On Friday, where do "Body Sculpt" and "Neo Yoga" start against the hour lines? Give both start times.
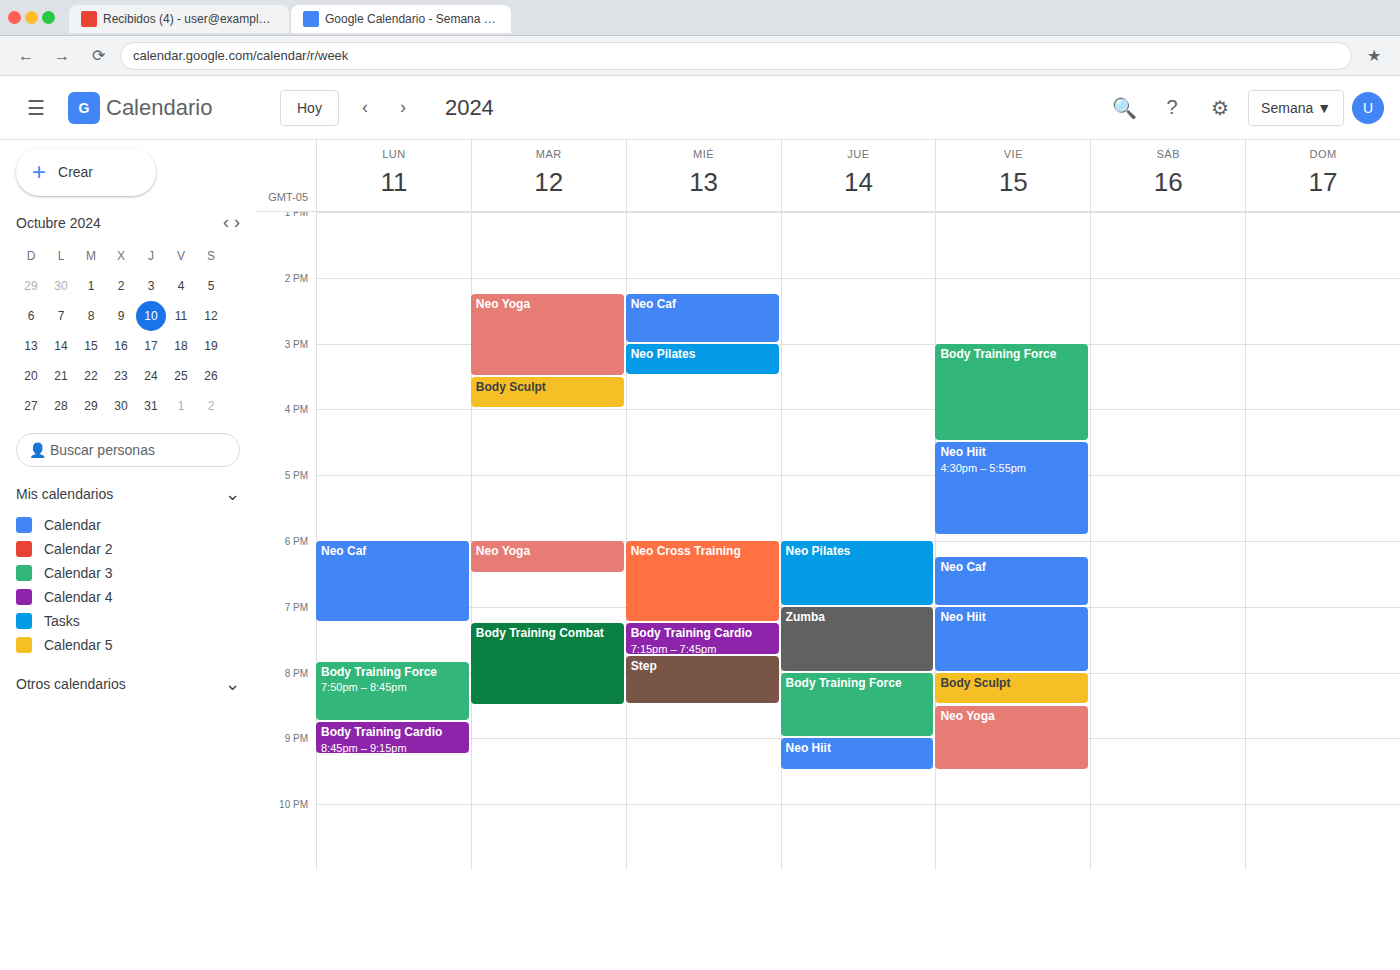
"Body Sculpt": 20:00, exactly on the 20:00 line. "Neo Yoga": 20:30, halfway between the 20:00 and 21:00 lines.